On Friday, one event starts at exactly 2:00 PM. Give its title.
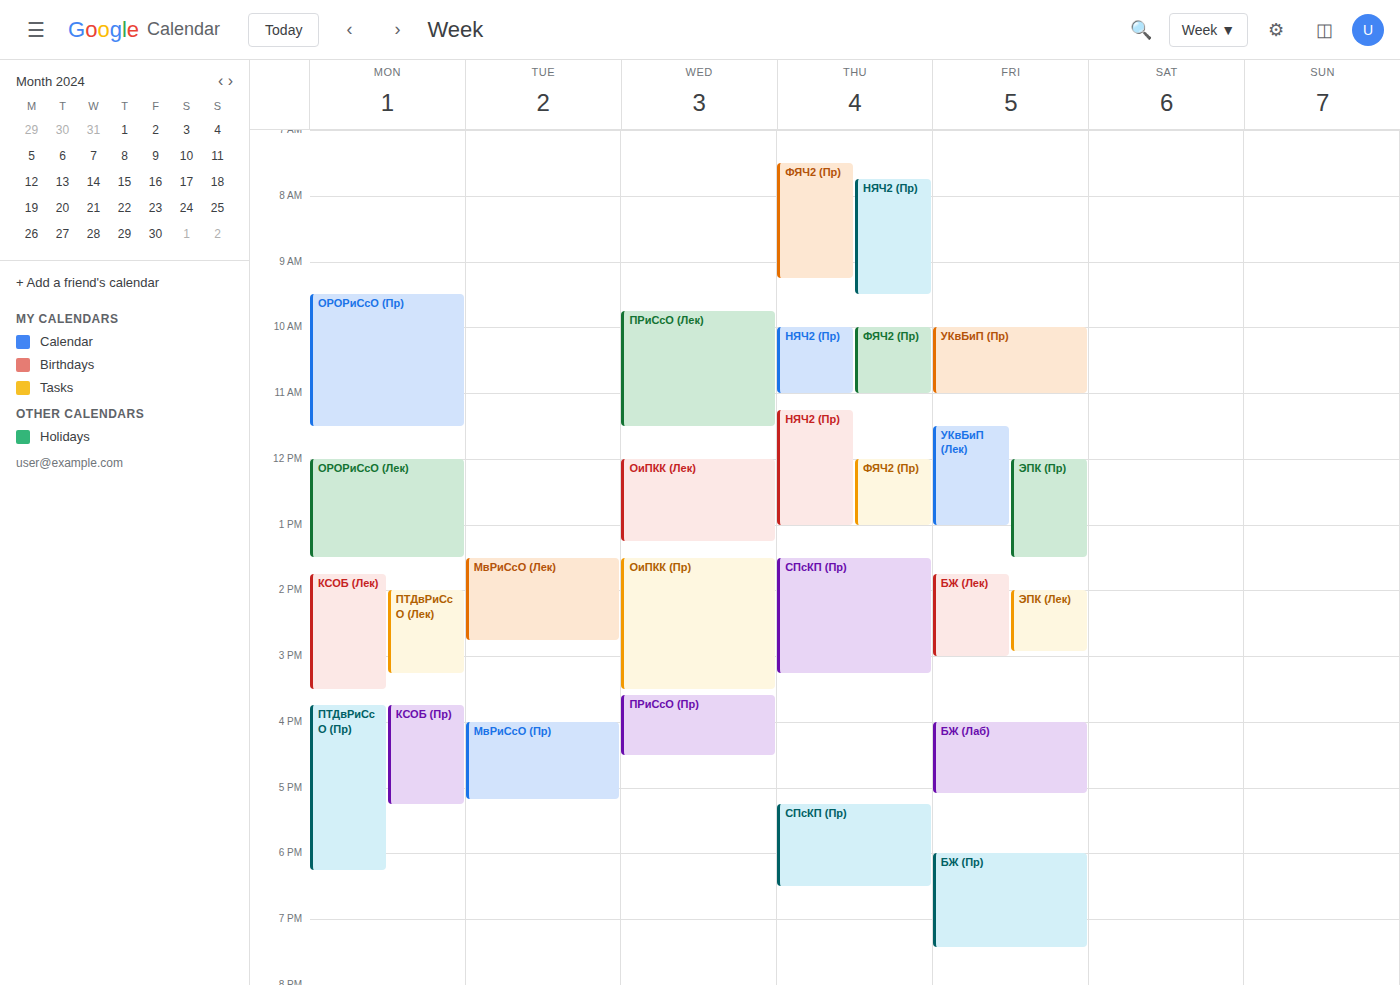
"ЭПК (Лек)"